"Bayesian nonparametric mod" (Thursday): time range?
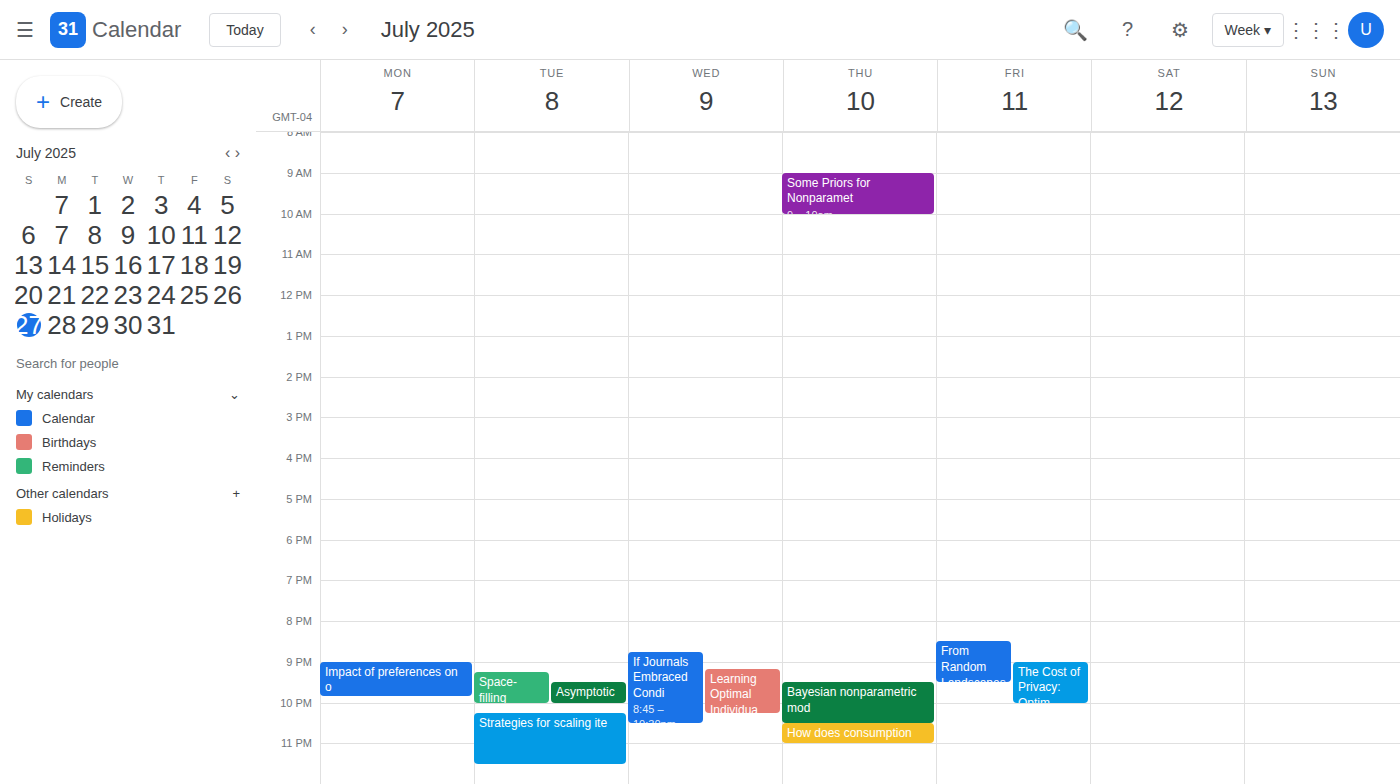
9:30 PM to 10:30 PM